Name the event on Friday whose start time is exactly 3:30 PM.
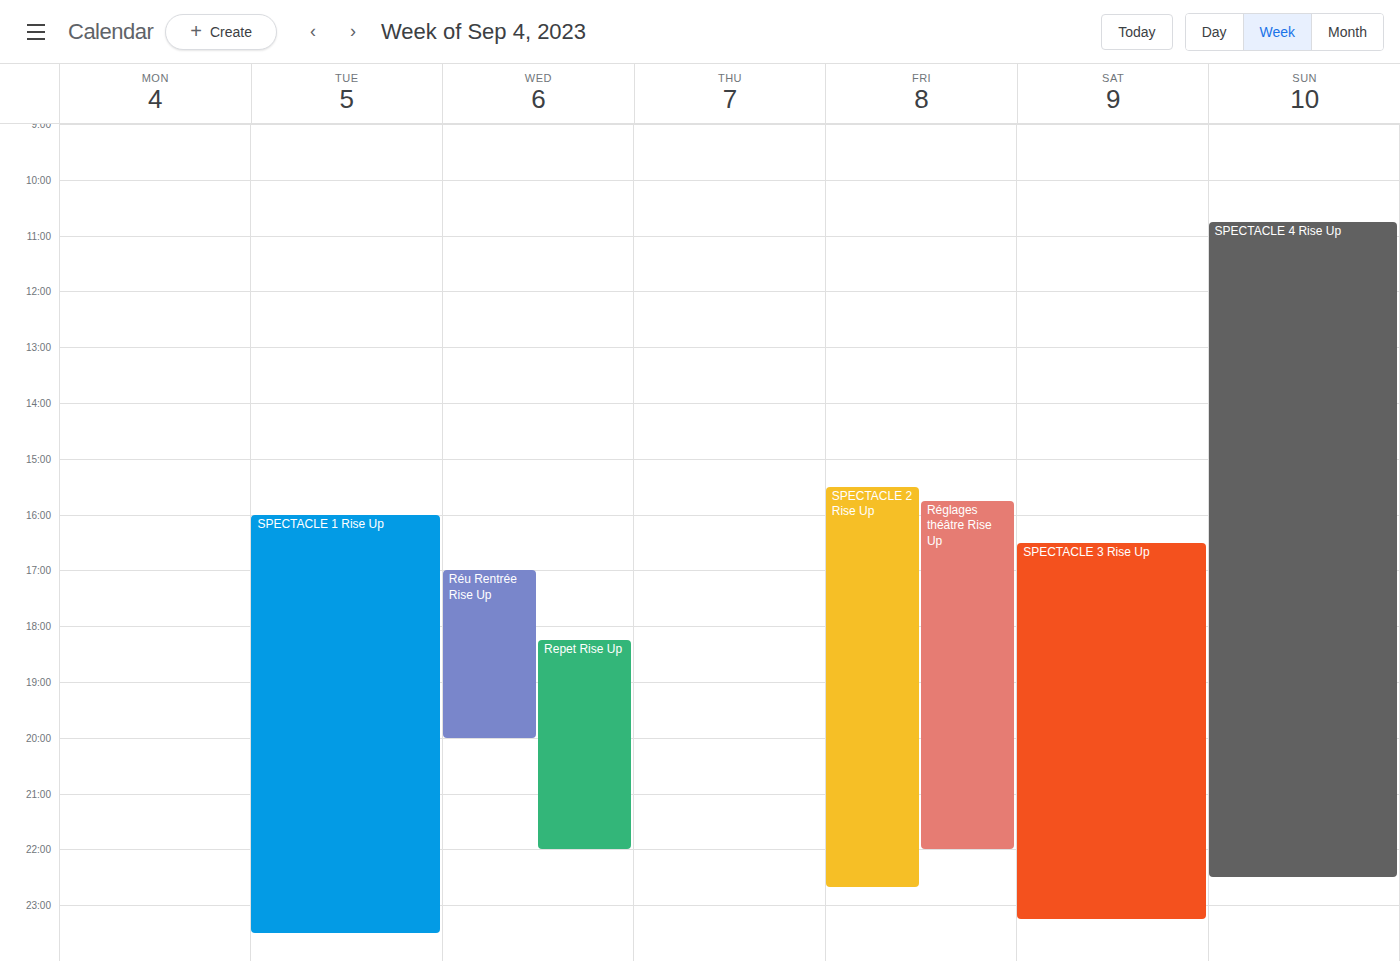
"SPECTACLE 2 Rise Up"